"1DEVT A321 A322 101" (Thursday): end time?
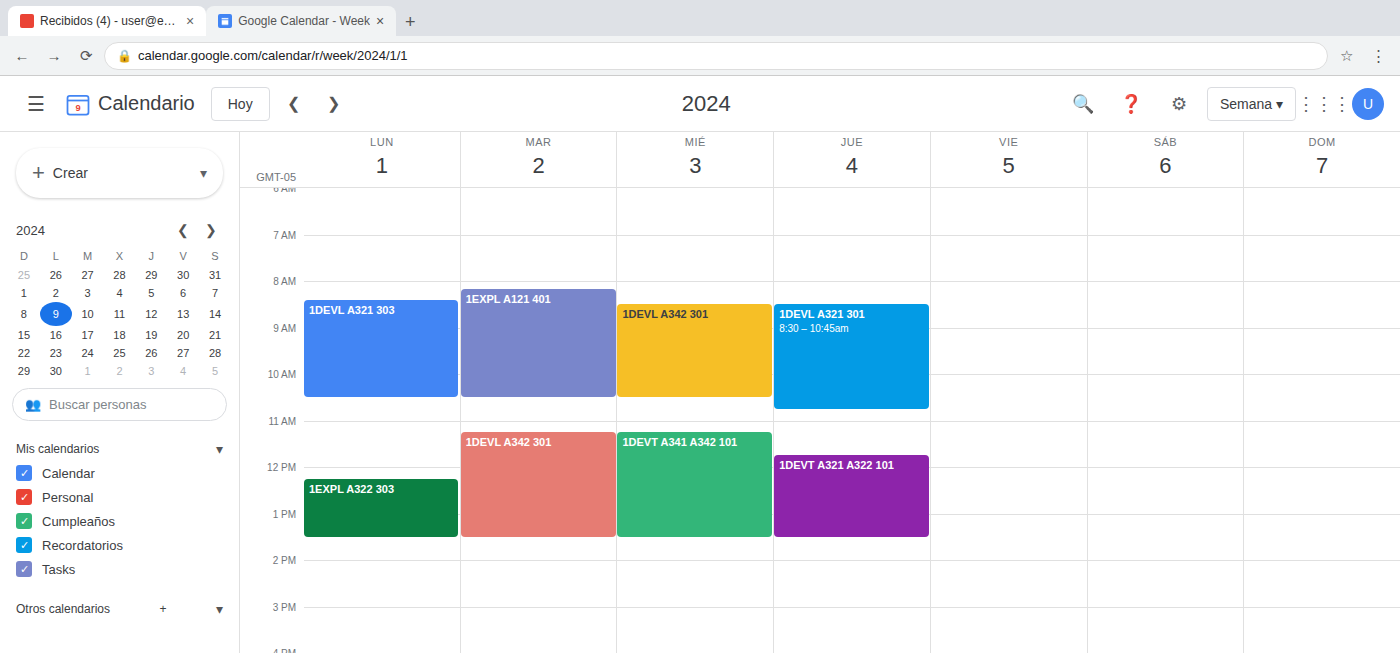
1:30 PM